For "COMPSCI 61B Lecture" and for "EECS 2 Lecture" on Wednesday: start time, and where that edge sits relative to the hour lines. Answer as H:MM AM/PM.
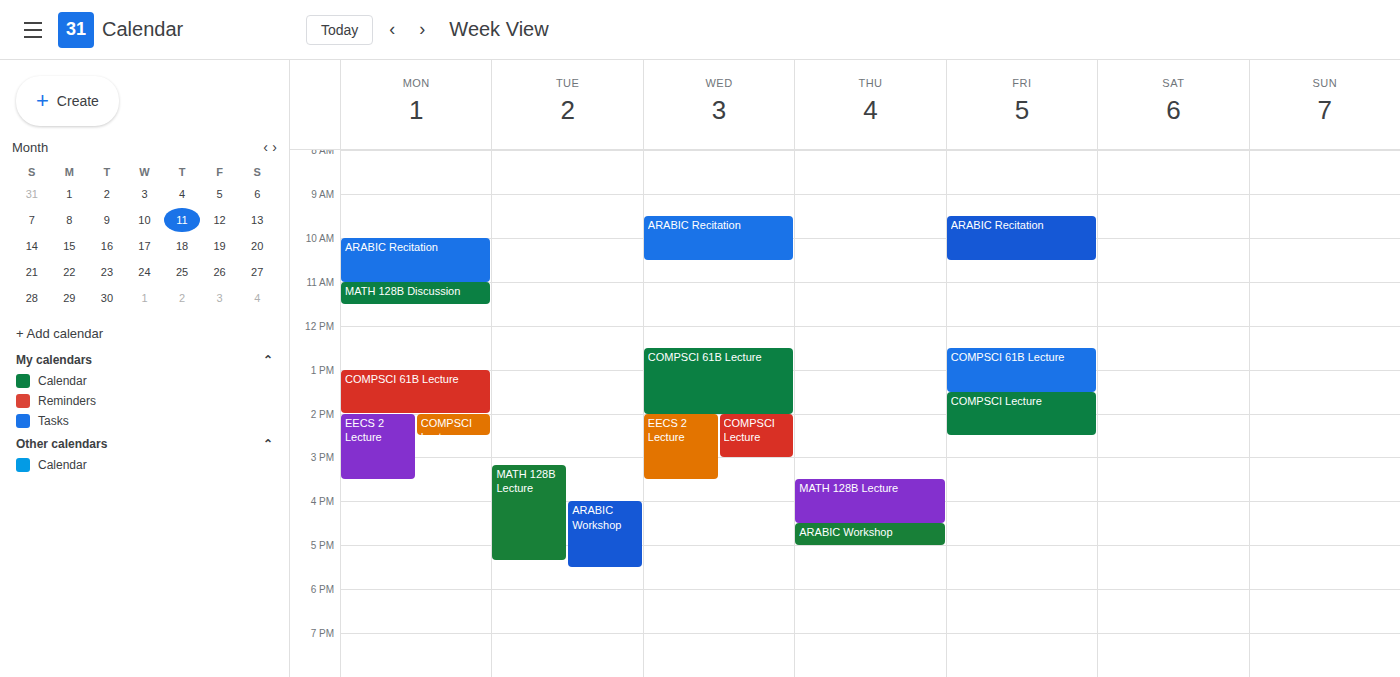
"COMPSCI 61B Lecture": 12:30 PM, halfway between the 12 PM and 1 PM lines. "EECS 2 Lecture": 2:00 PM, exactly on the 2 PM line.